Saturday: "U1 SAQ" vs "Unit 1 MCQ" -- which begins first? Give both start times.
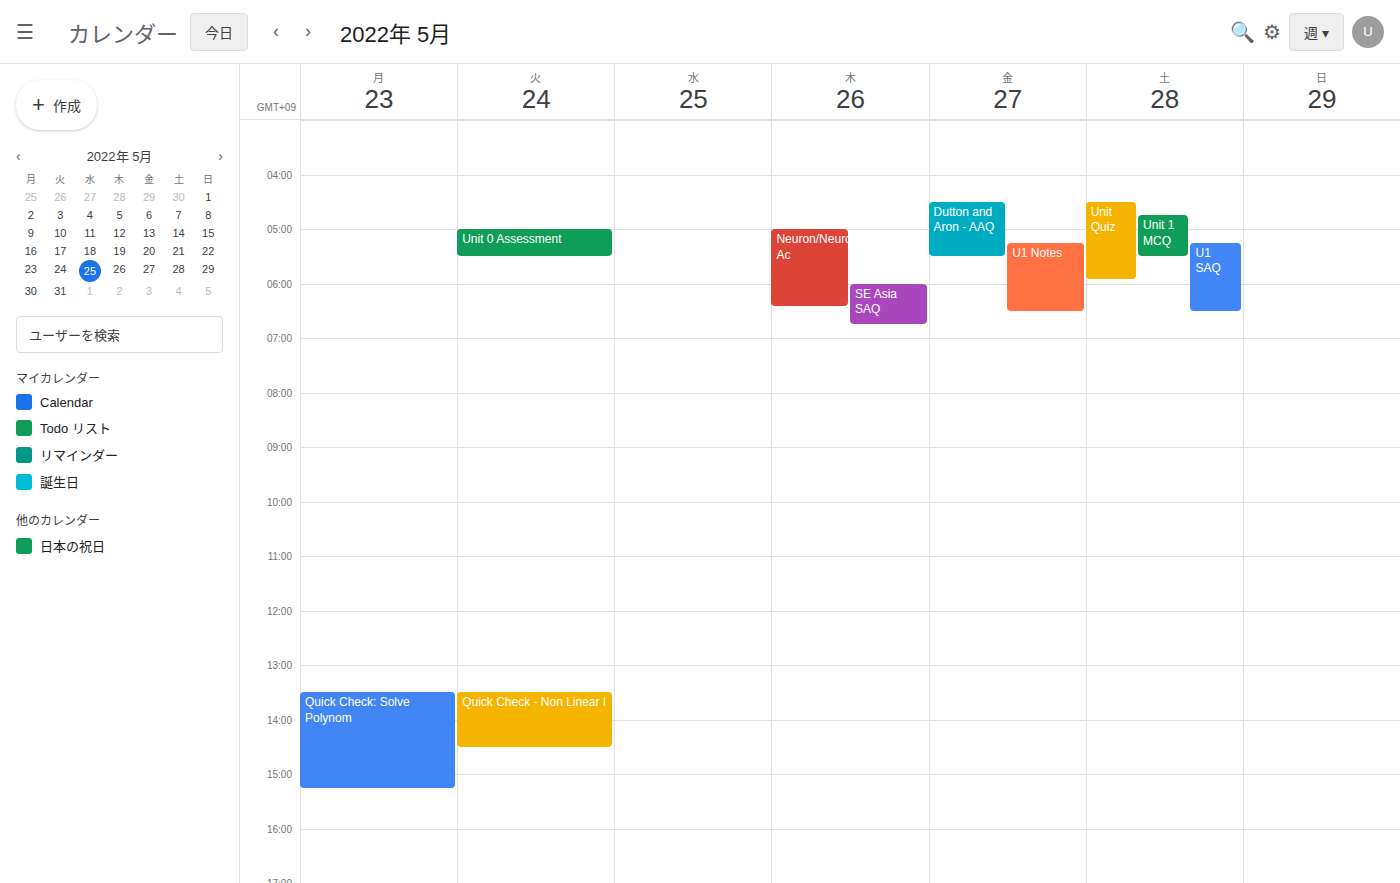
"Unit 1 MCQ" 4:45 AM; "U1 SAQ" 5:15 AM.